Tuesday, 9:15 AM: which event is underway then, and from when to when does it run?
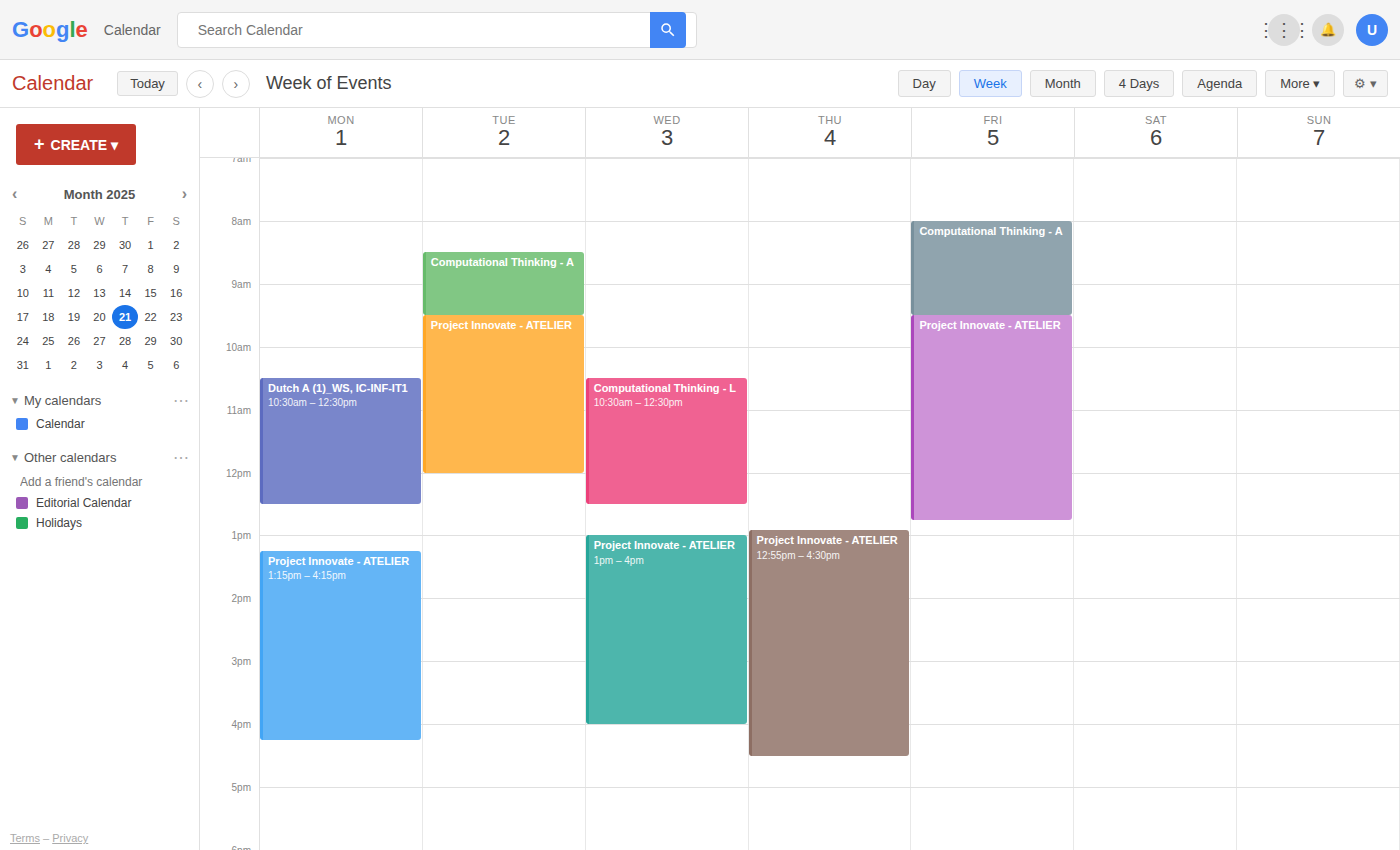
"Computational Thinking - A", 8:30 AM to 9:30 AM